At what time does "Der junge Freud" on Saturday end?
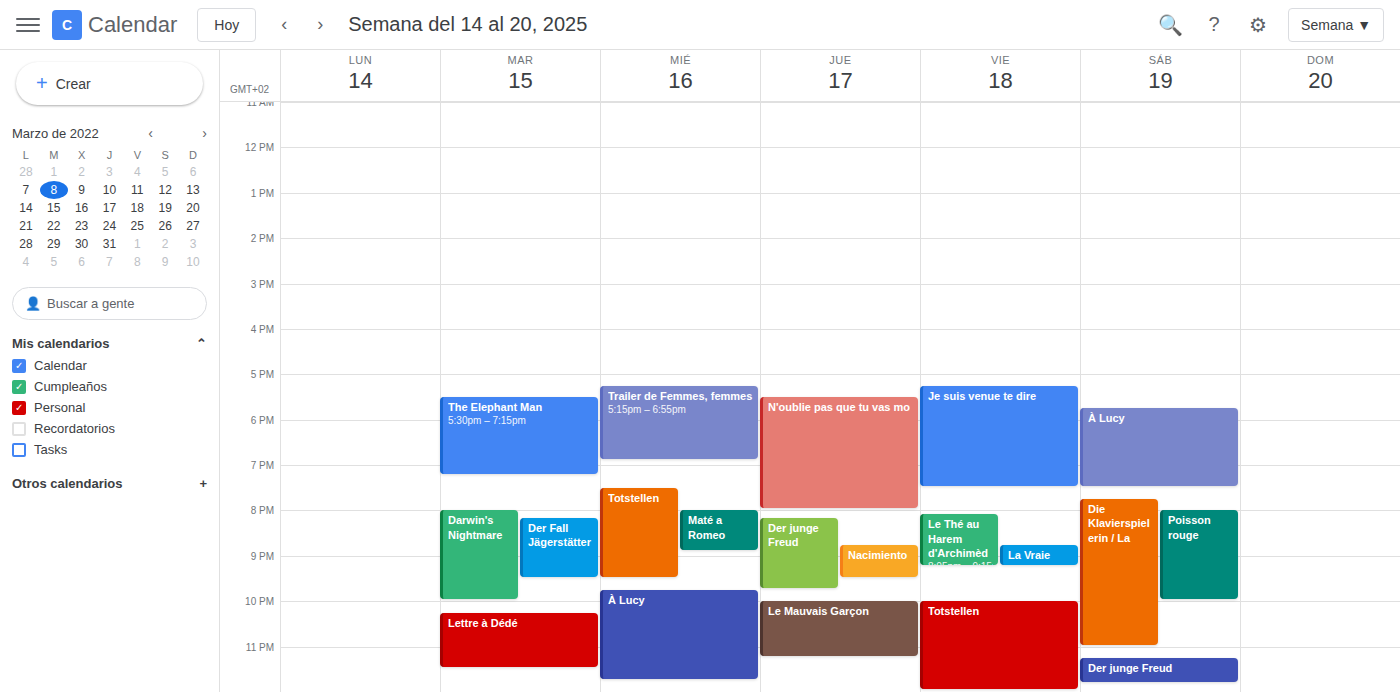
11:50 PM